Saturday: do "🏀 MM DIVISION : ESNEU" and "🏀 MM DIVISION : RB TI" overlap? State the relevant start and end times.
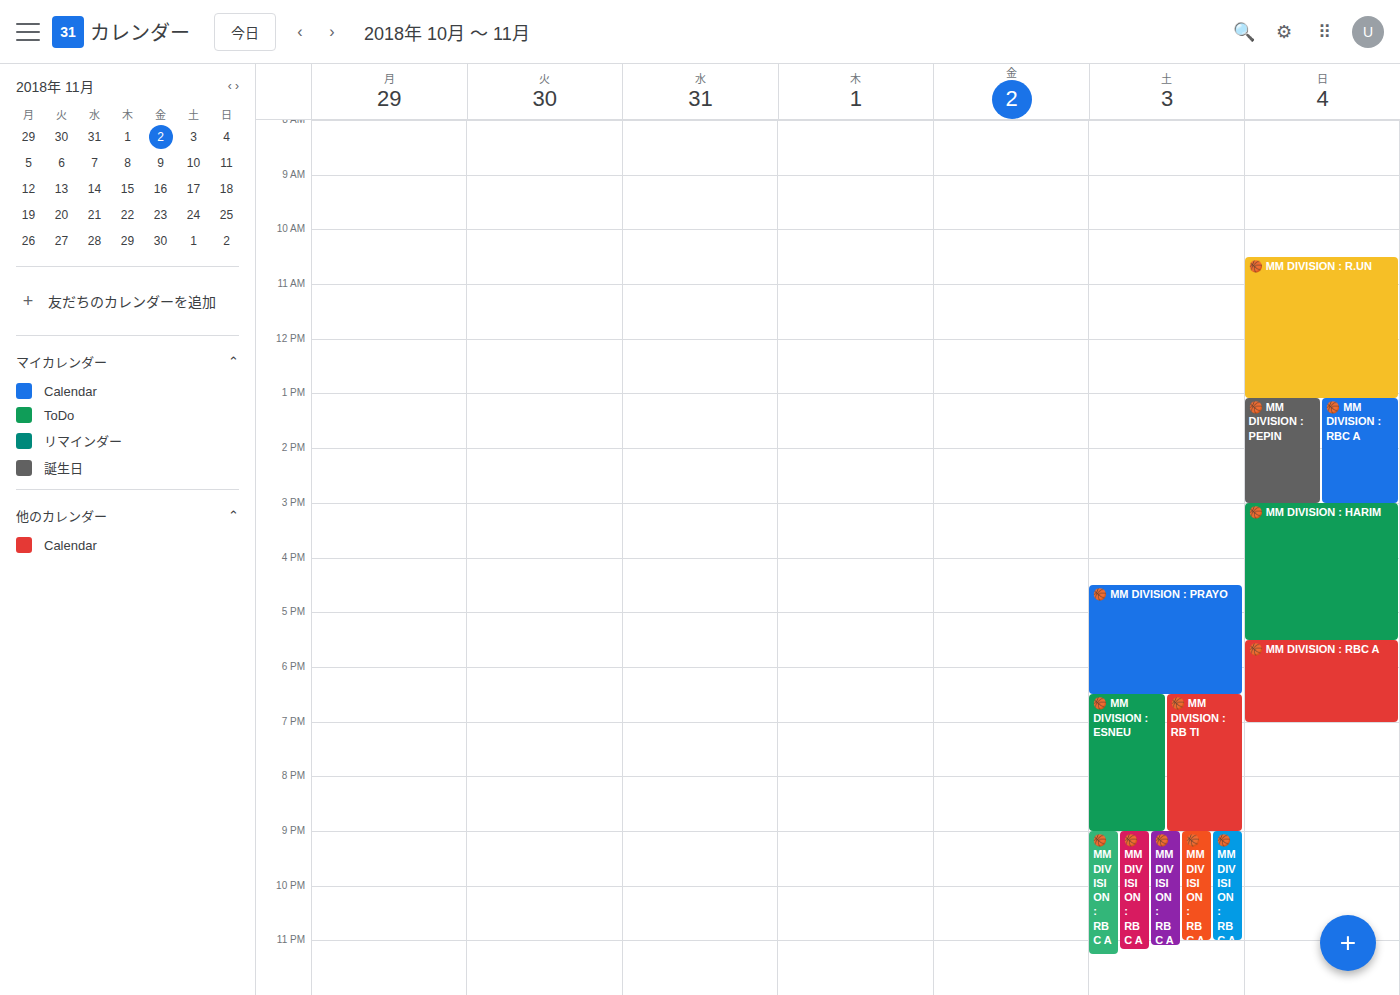
"🏀 MM DIVISION : ESNEU" runs 6:30 PM to 9:00 PM, inside "🏀 MM DIVISION : RB TI" -- they overlap.